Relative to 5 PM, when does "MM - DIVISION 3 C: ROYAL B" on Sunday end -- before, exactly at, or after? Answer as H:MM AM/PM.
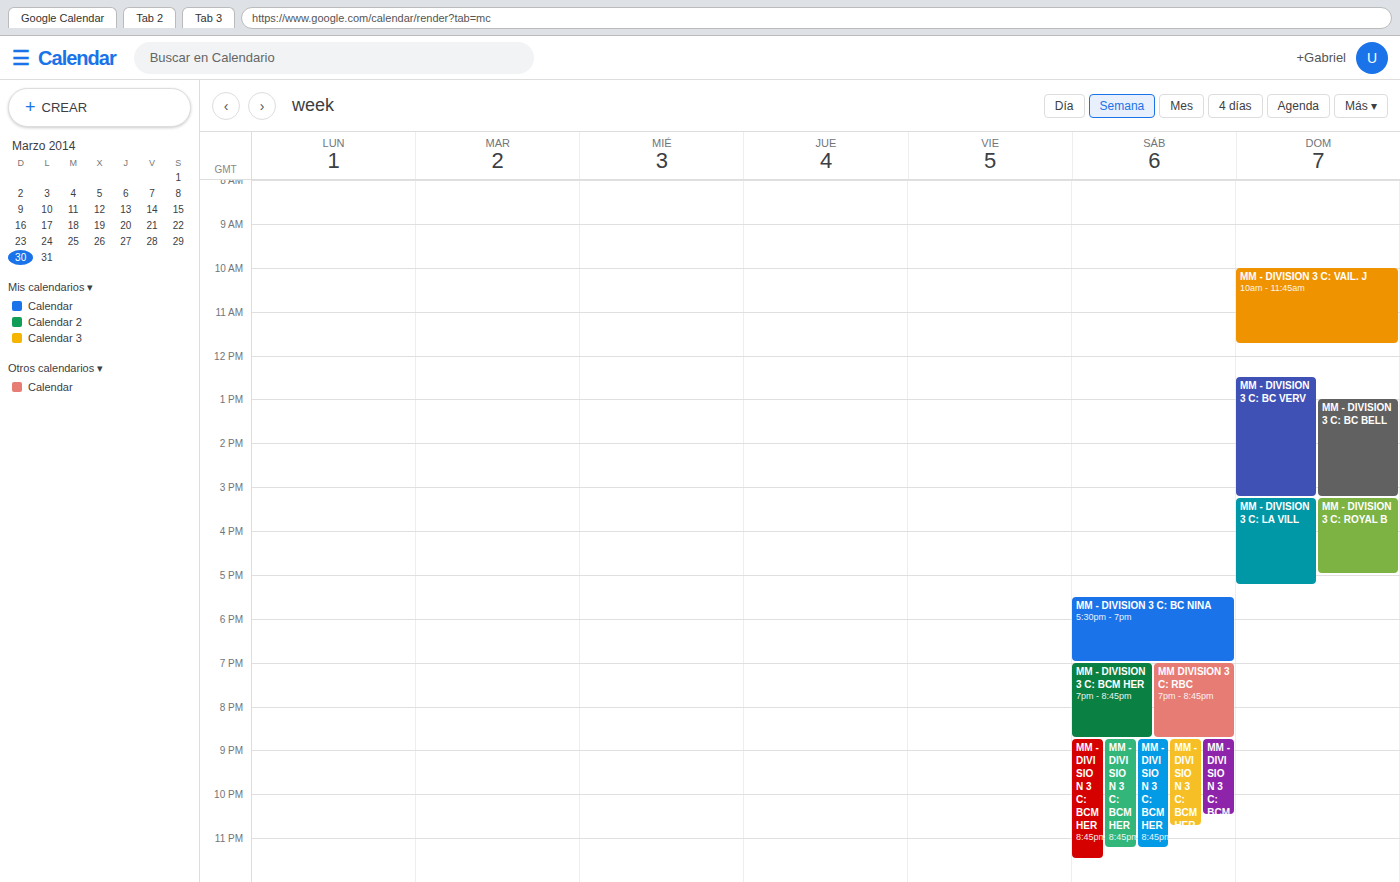
5:00 PM -- exactly at 5 PM, on the 5 PM line.